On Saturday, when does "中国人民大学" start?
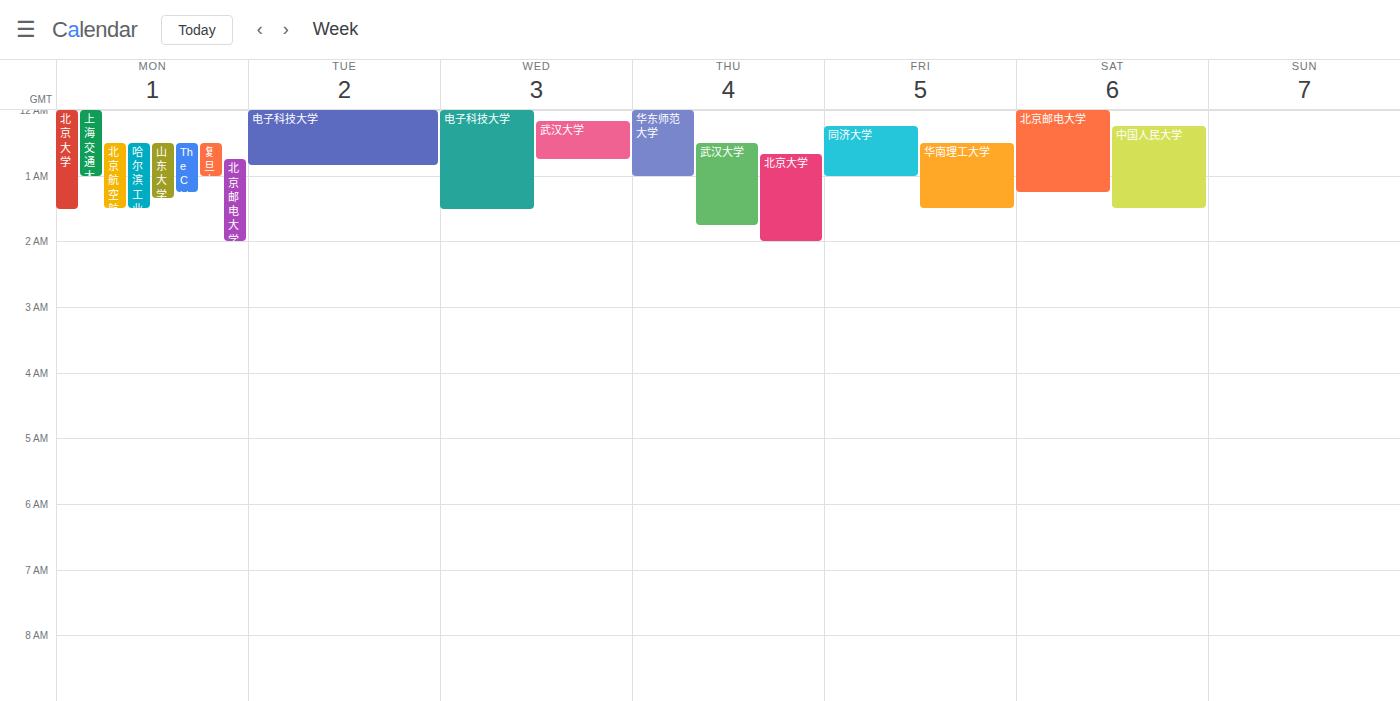
12:15 AM